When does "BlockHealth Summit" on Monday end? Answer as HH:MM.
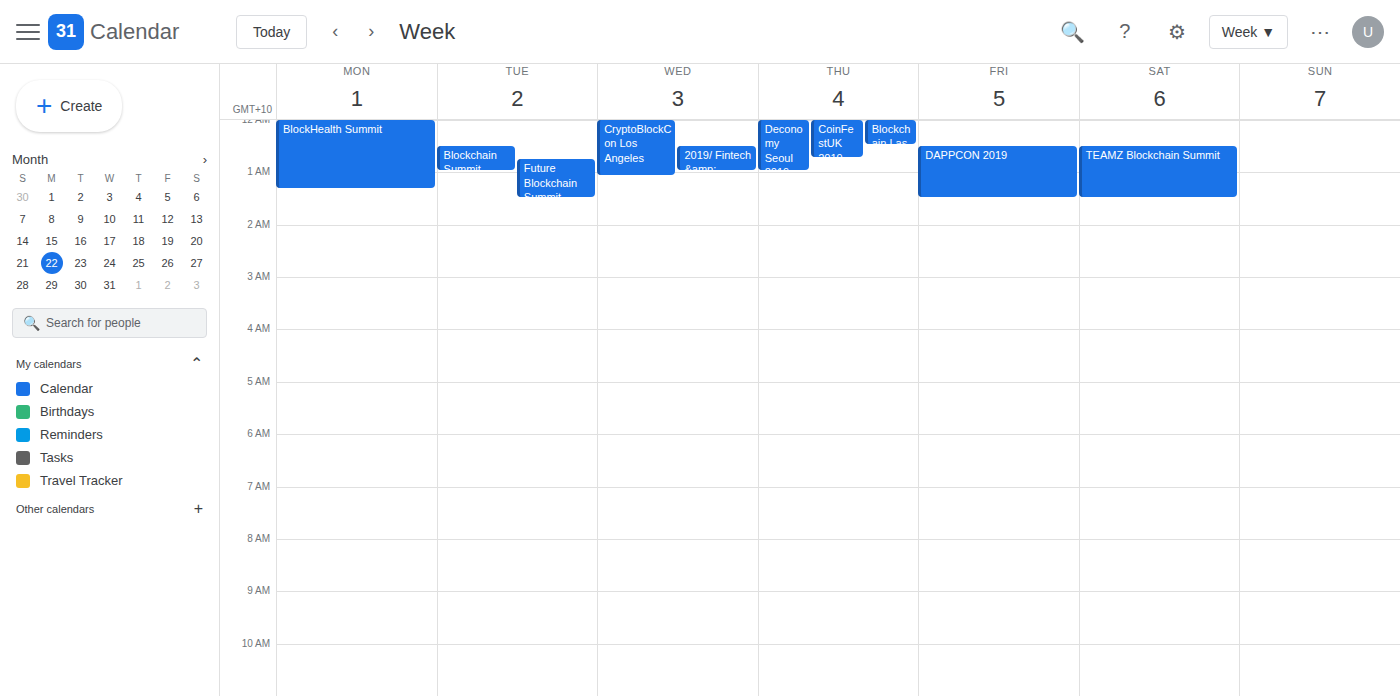
01:20